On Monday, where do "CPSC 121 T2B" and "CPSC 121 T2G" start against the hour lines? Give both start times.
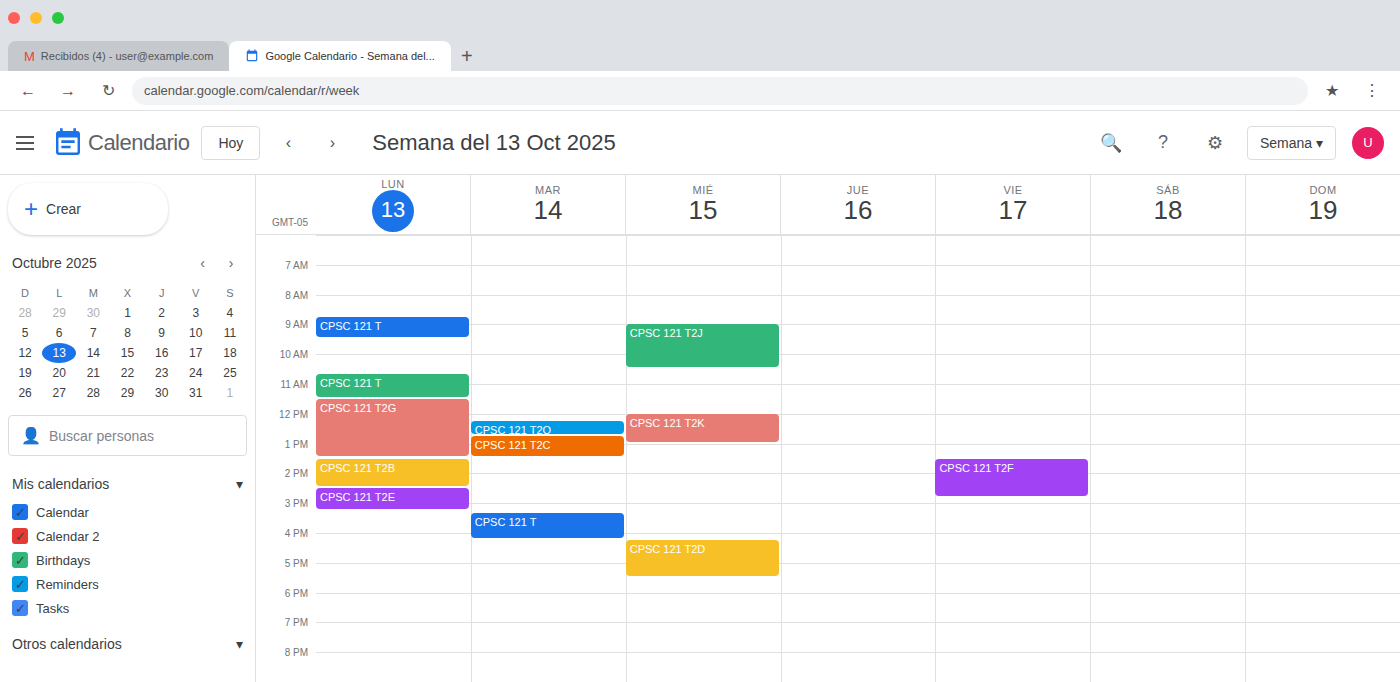
"CPSC 121 T2B": 1:30 PM, halfway between the 1 PM and 2 PM lines. "CPSC 121 T2G": 11:30 AM, halfway between the 11 AM and 12 PM lines.